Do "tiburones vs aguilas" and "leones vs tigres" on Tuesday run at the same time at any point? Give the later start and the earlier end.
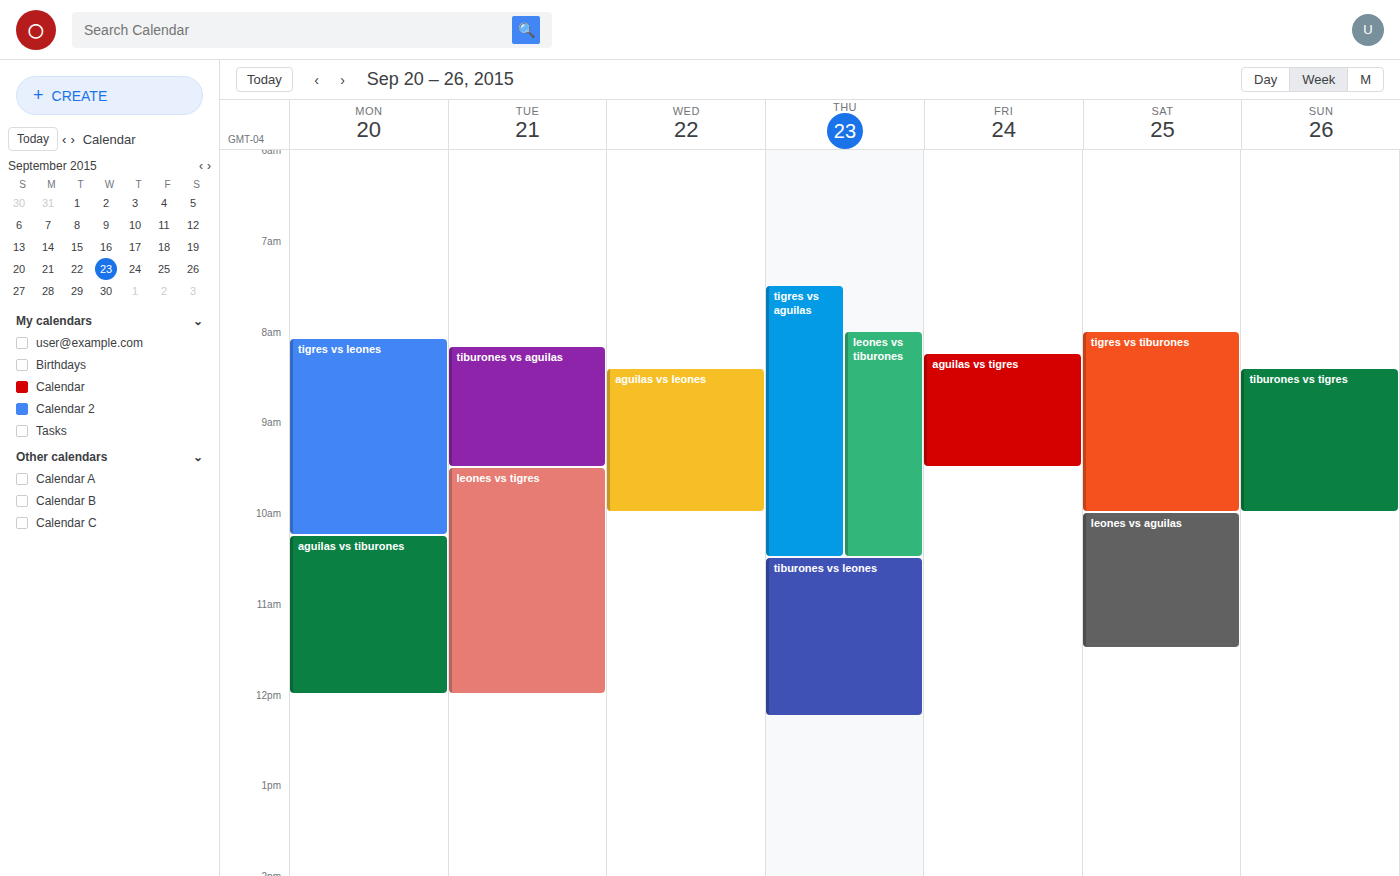
"tiburones vs aguilas" ends at 9:30 AM, exactly when "leones vs tigres" starts -- they touch but do not overlap.